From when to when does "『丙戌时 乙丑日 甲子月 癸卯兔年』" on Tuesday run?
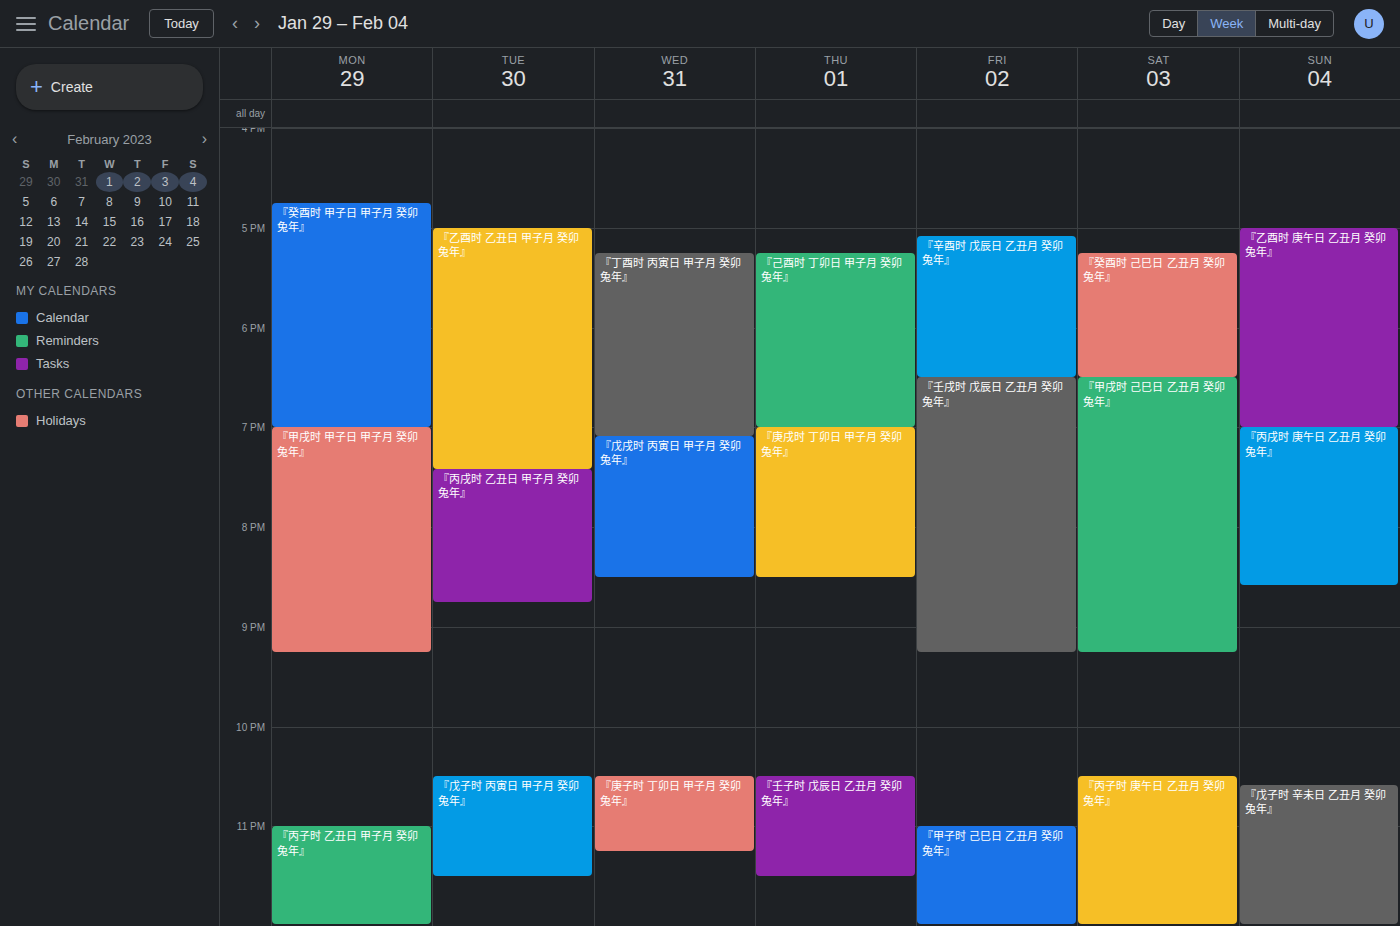
7:25 PM to 8:45 PM